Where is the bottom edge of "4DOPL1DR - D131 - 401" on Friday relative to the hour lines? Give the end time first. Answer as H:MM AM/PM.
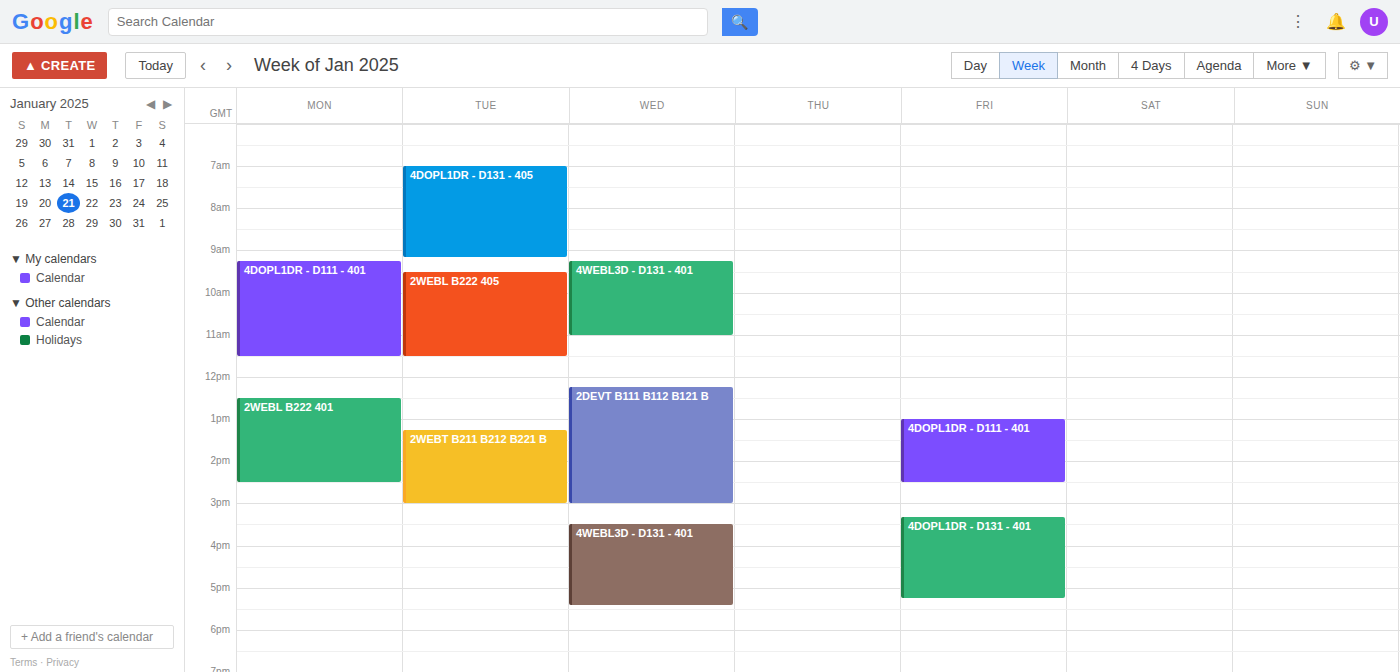
5:15 PM -- neither: a quarter of the way from the 5 PM line to the 6 PM line.